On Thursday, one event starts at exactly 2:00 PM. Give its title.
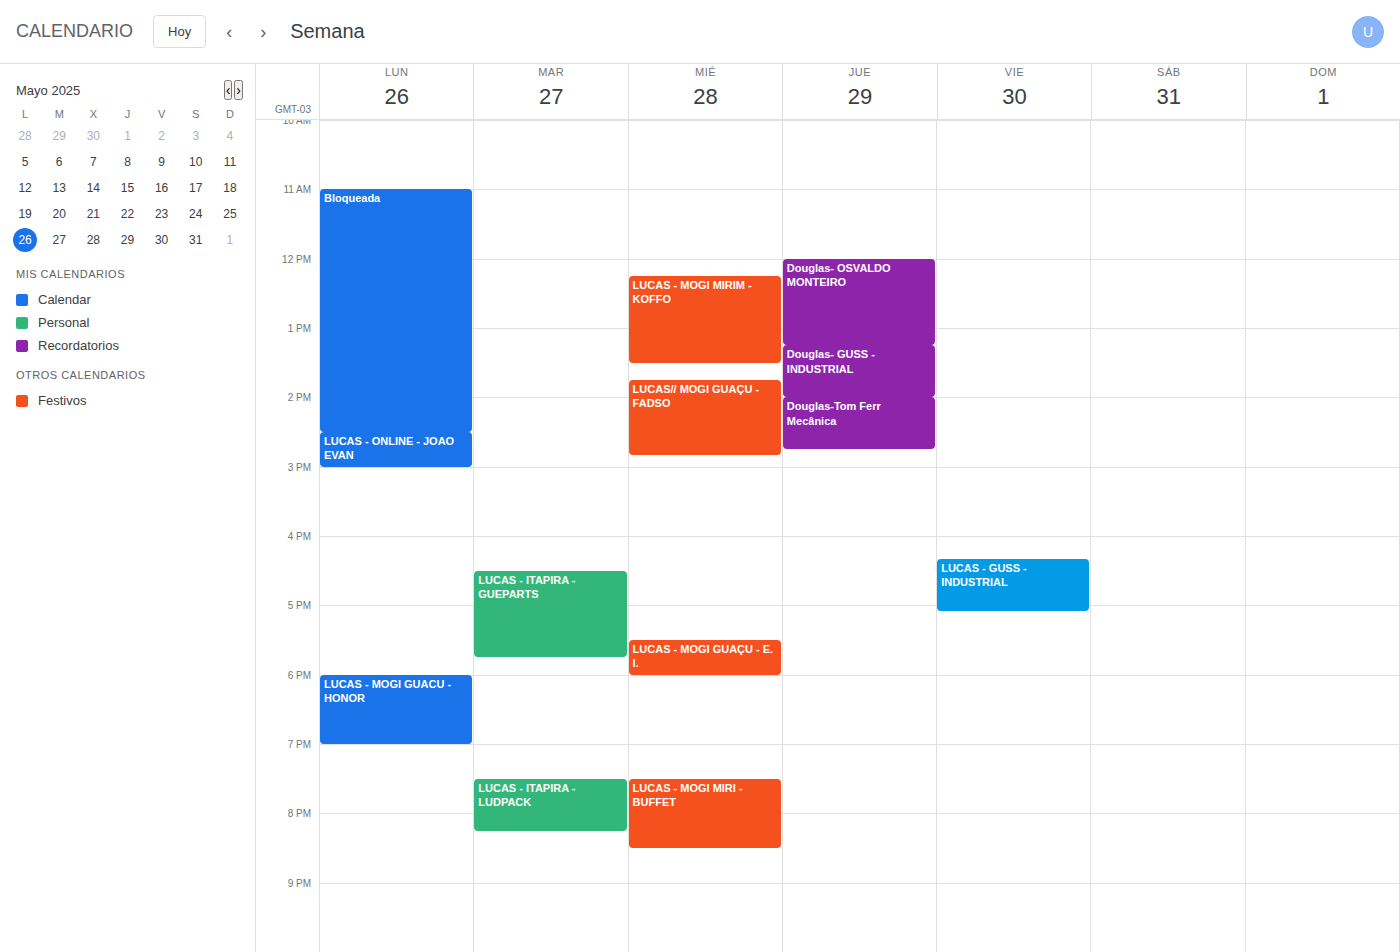
"Douglas-Tom Ferr Mecânica"